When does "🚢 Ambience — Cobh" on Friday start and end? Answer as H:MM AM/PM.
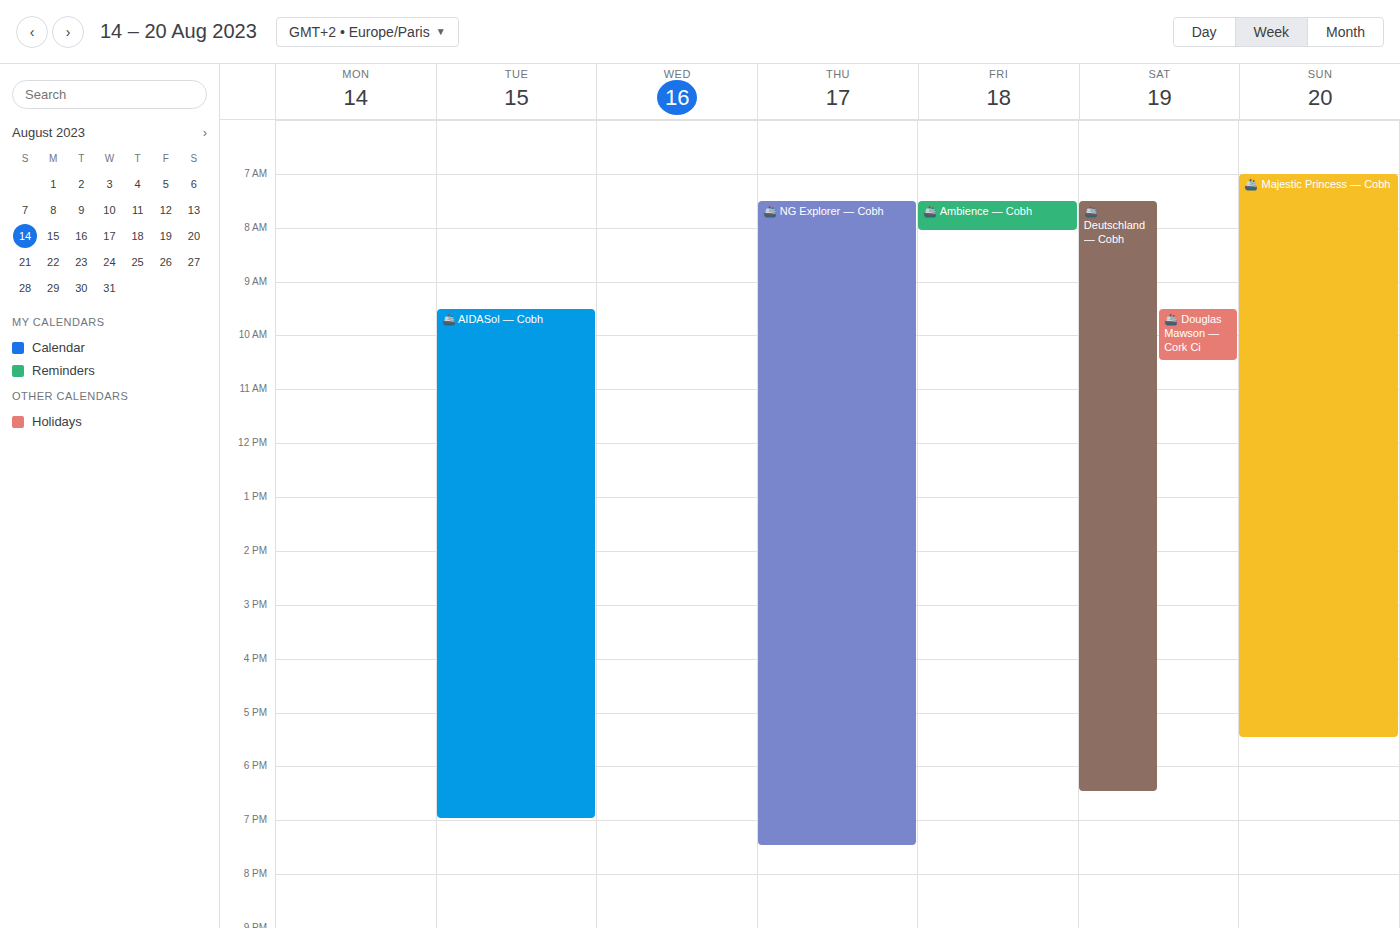
7:30 AM to 8:05 AM